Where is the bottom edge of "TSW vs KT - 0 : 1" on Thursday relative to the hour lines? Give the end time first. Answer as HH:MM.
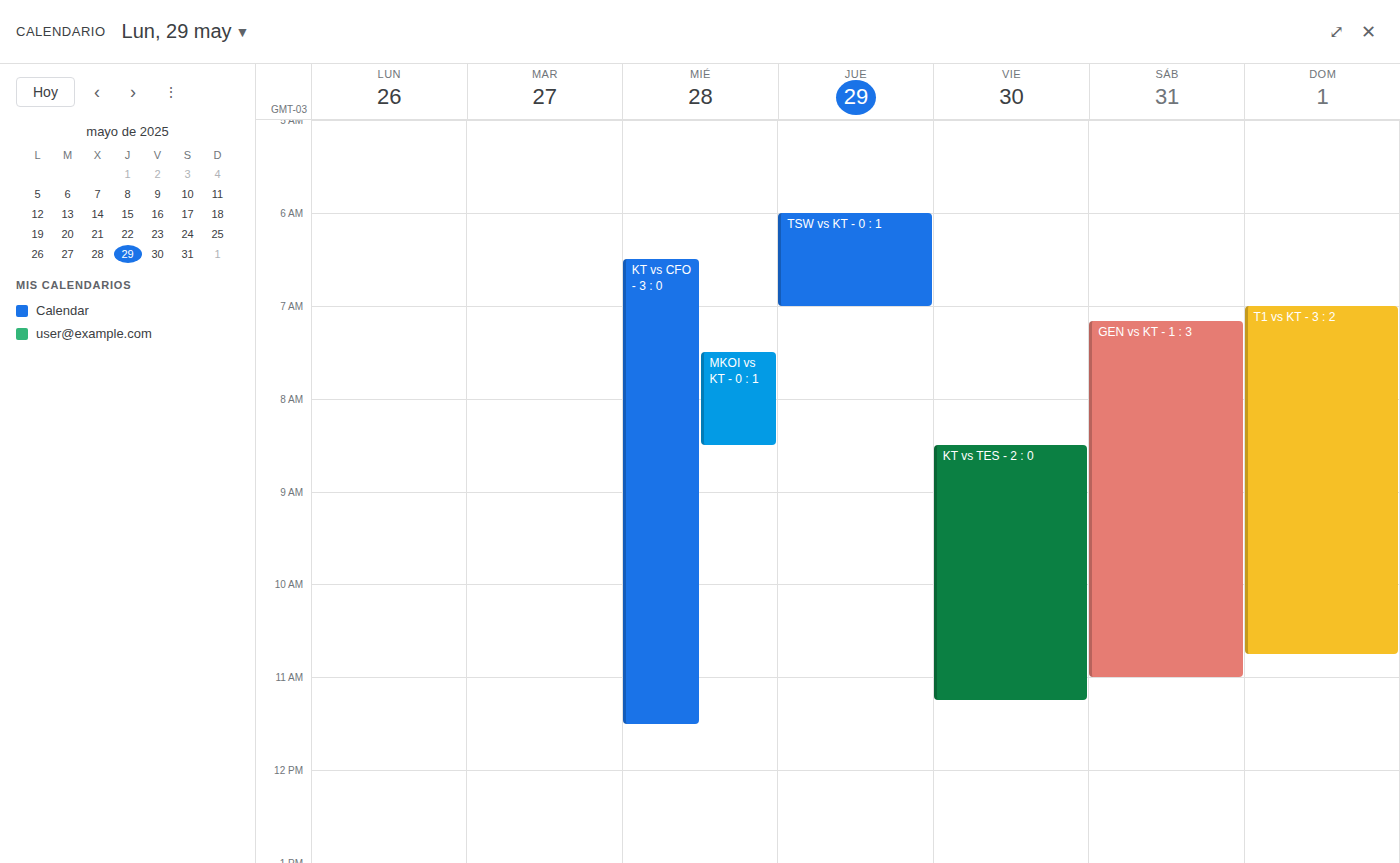
07:00 -- exactly on the 07:00 line.